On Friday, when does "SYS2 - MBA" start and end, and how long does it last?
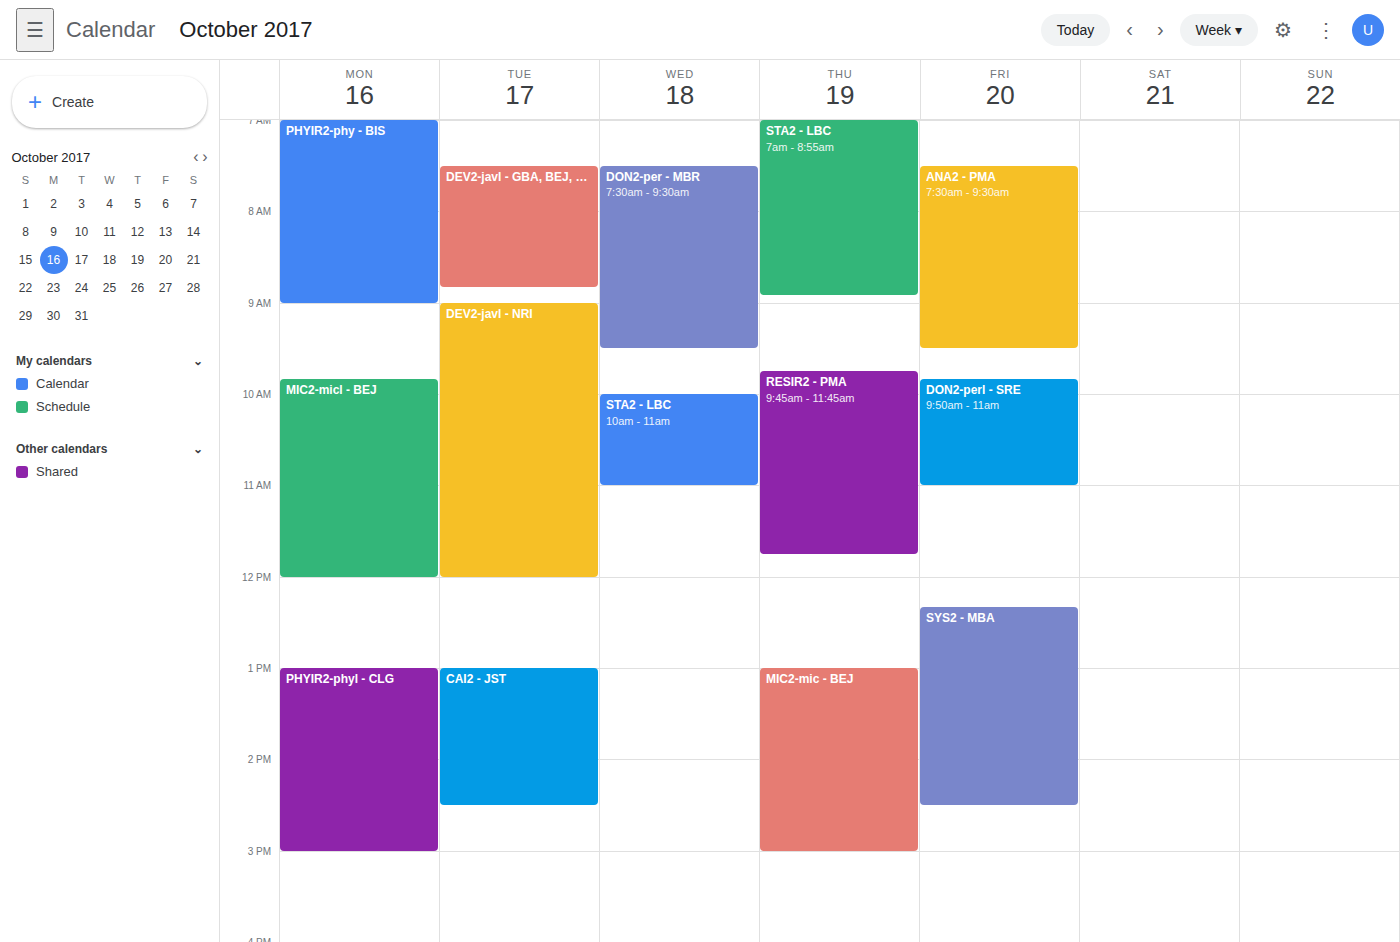
12:20 PM to 2:30 PM, 2 hours 10 minutes